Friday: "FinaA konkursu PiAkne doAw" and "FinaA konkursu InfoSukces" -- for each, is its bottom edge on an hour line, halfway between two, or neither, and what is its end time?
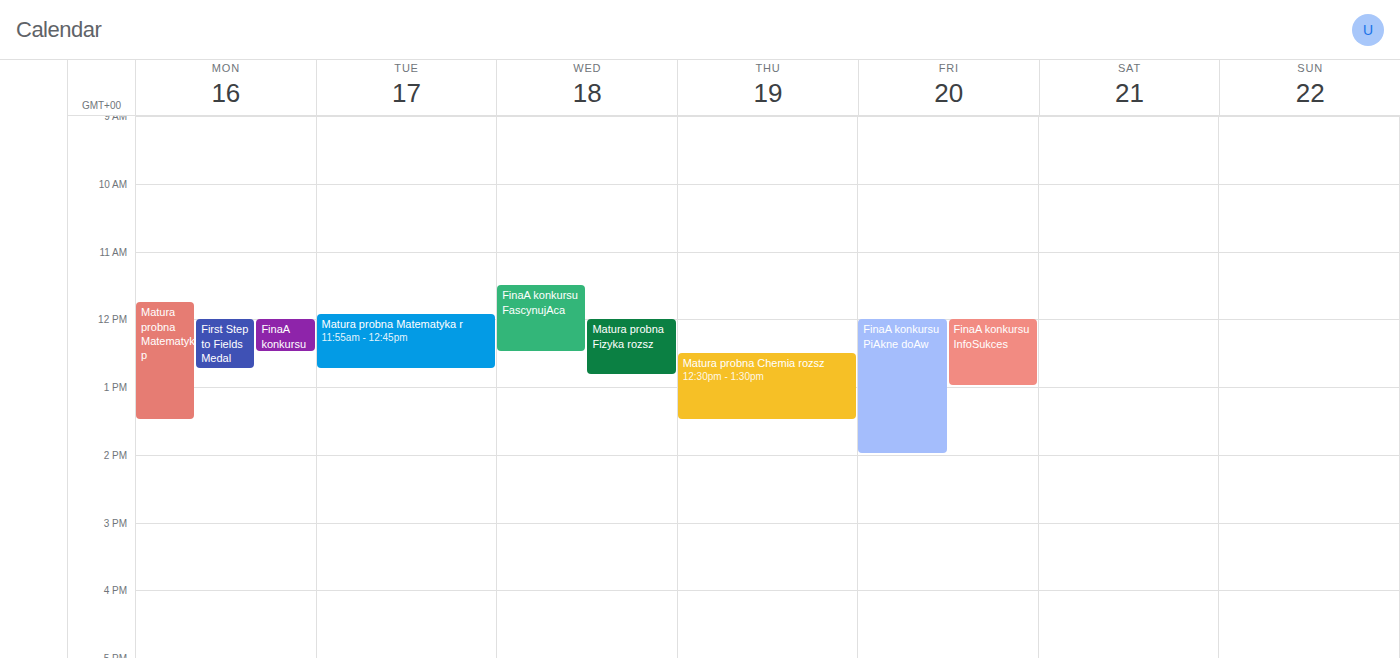
"FinaA konkursu PiAkne doAw": 2:00 PM, exactly on the 2 PM line. "FinaA konkursu InfoSukces": 1:00 PM, exactly on the 1 PM line.